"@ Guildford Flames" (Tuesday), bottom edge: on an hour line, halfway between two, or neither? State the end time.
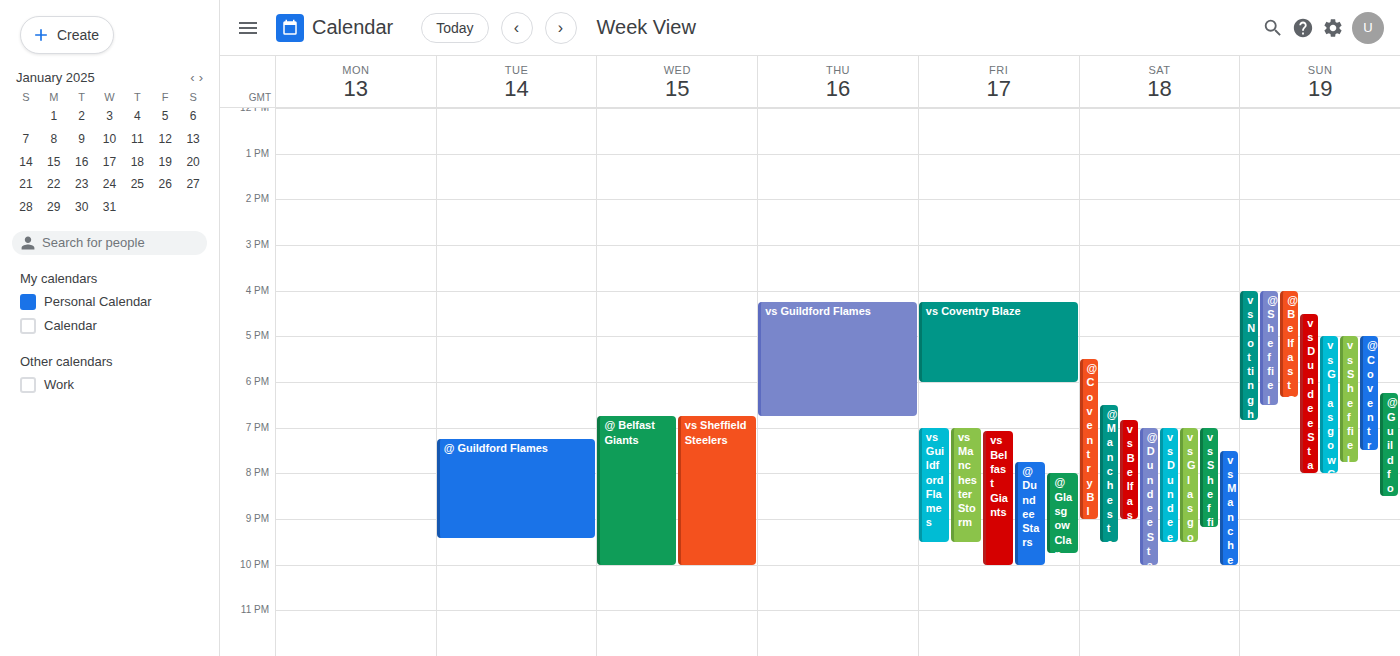
9:25 PM -- neither: 25 minutes below the 9 PM line and 35 minutes above the 10 PM line.